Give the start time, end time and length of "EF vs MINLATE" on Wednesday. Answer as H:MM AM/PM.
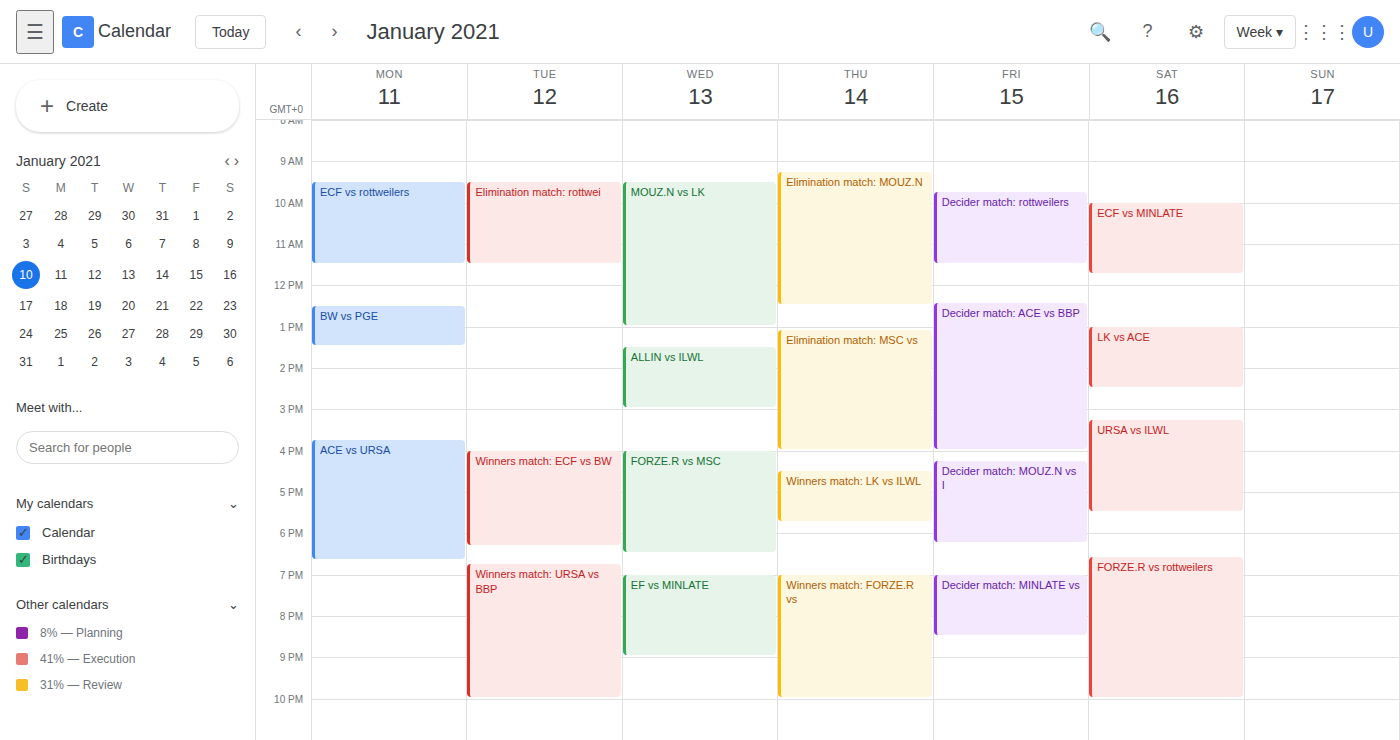
7:00 PM to 9:00 PM, 2 hours